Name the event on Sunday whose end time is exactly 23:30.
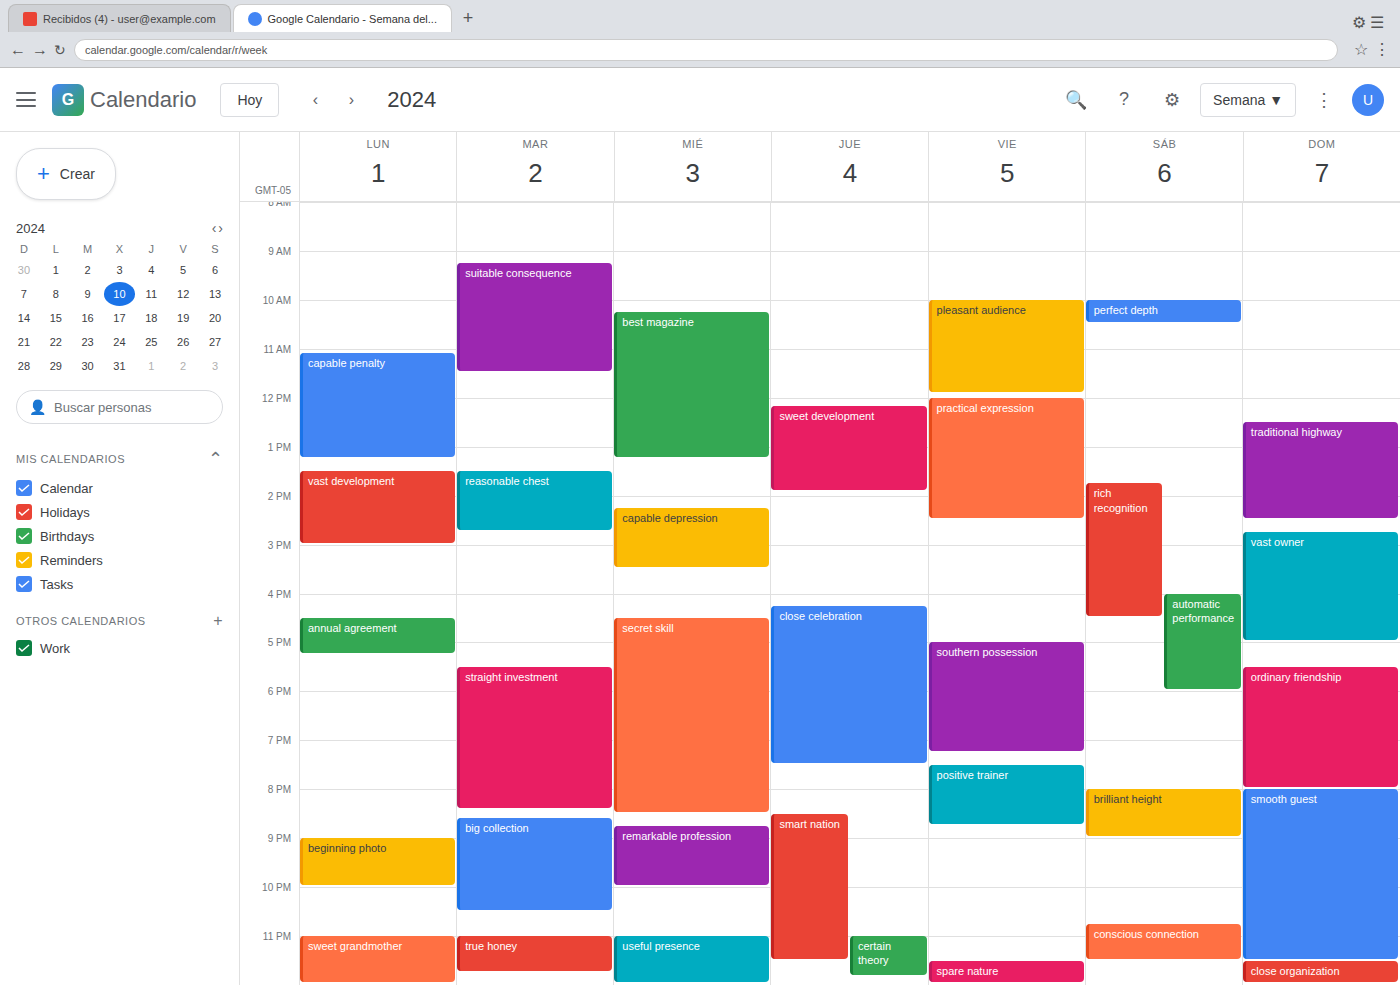
"smooth guest"